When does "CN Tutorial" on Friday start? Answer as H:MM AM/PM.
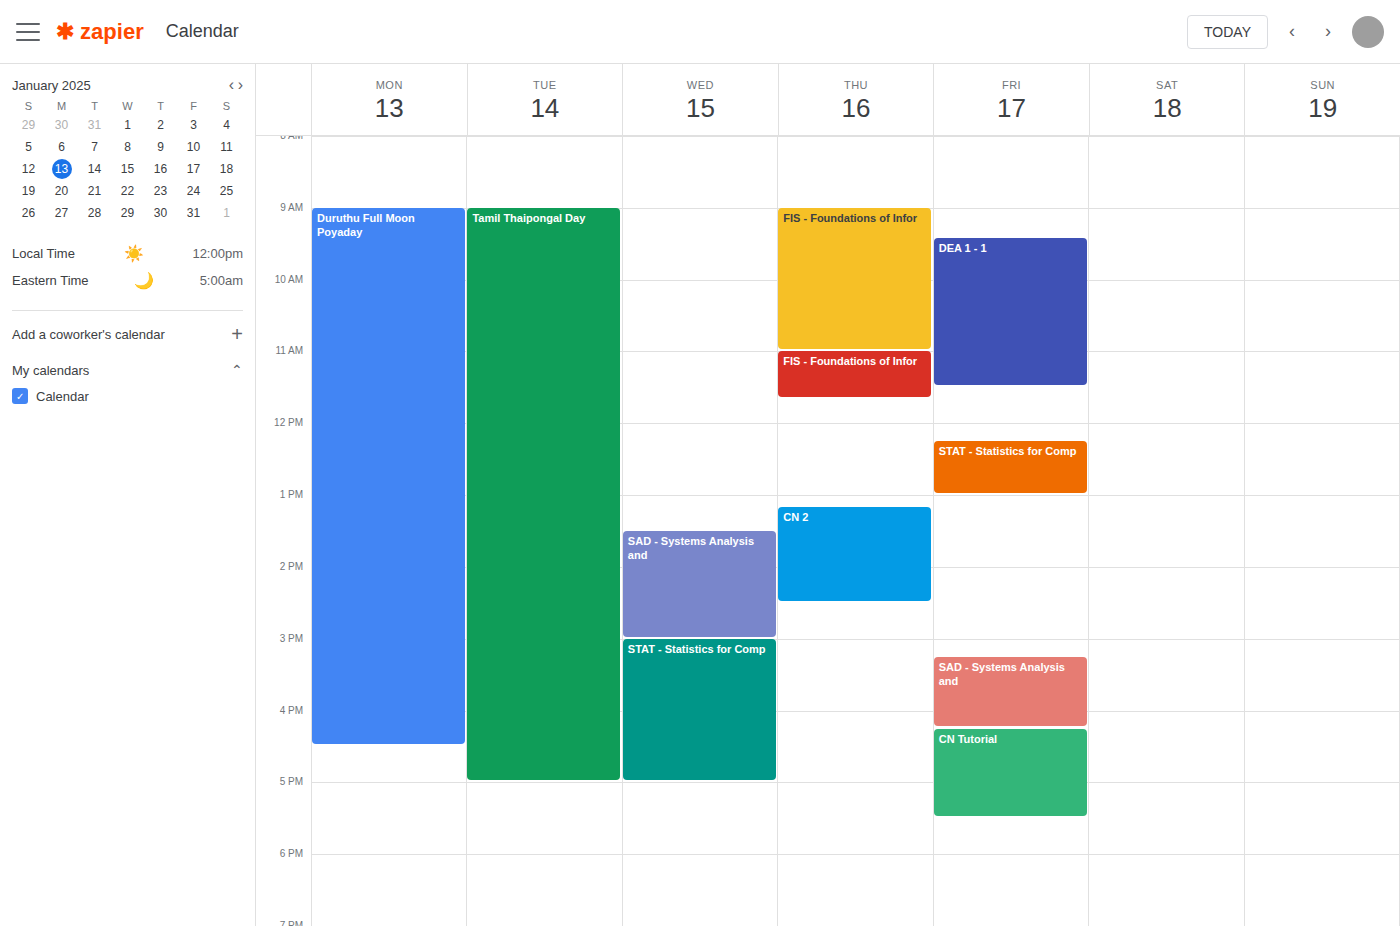
4:15 PM